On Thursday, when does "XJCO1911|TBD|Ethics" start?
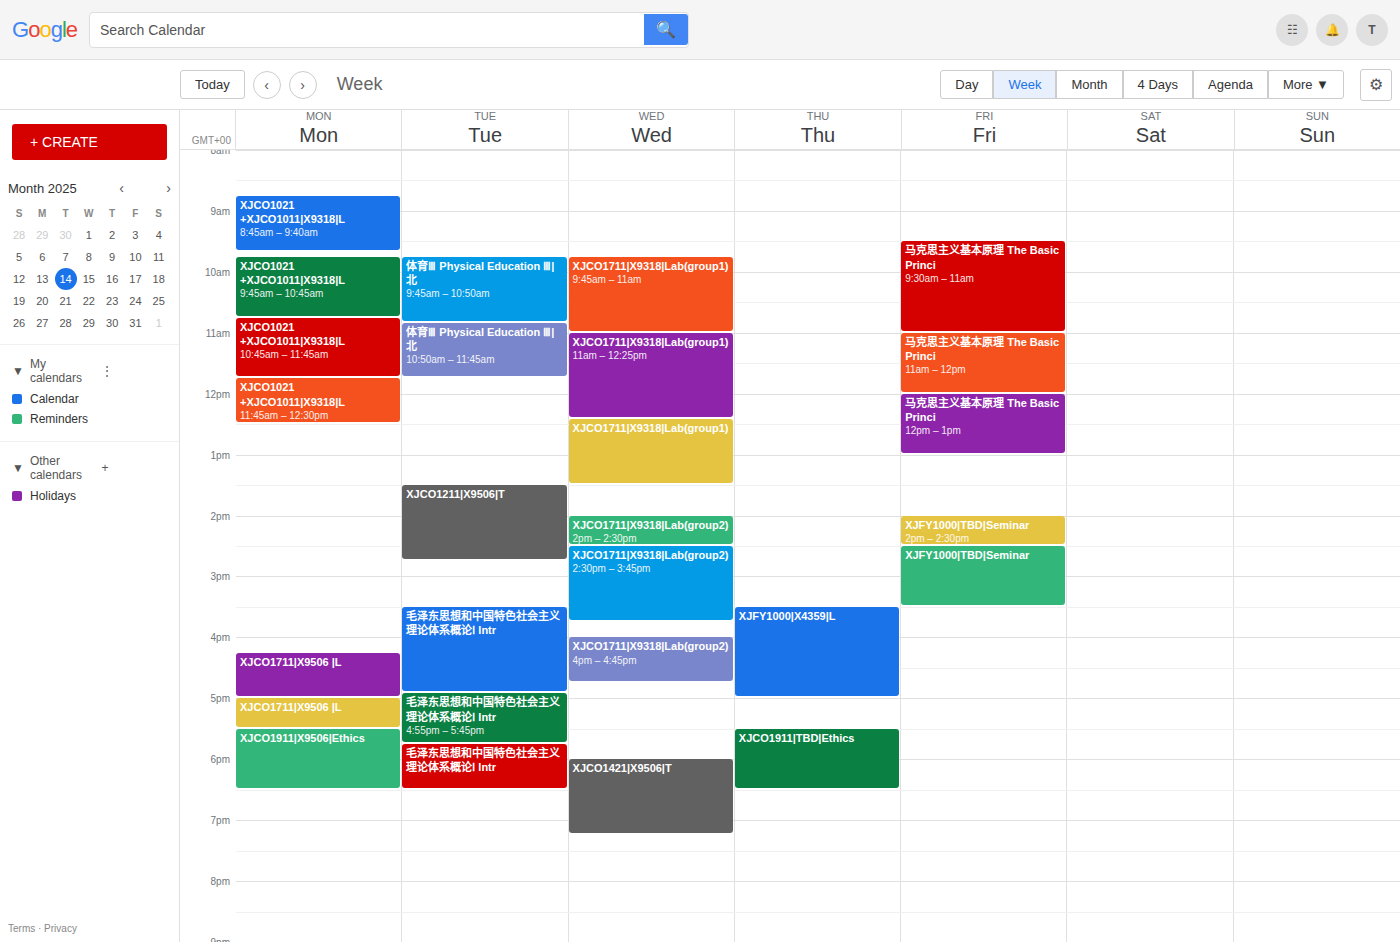
5:30 PM